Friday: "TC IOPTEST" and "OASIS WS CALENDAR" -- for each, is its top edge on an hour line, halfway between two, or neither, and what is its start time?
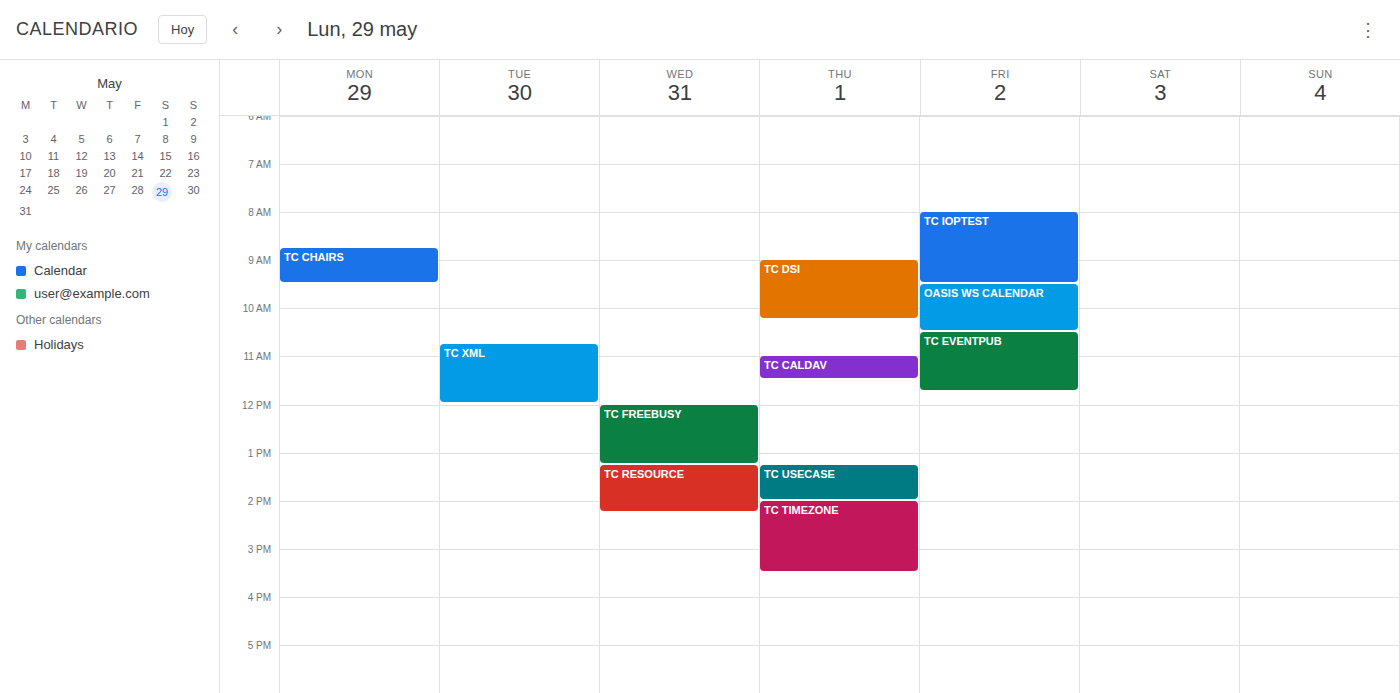
"TC IOPTEST": 8:00 AM, exactly on the 8 AM line. "OASIS WS CALENDAR": 9:30 AM, halfway between the 9 AM and 10 AM lines.